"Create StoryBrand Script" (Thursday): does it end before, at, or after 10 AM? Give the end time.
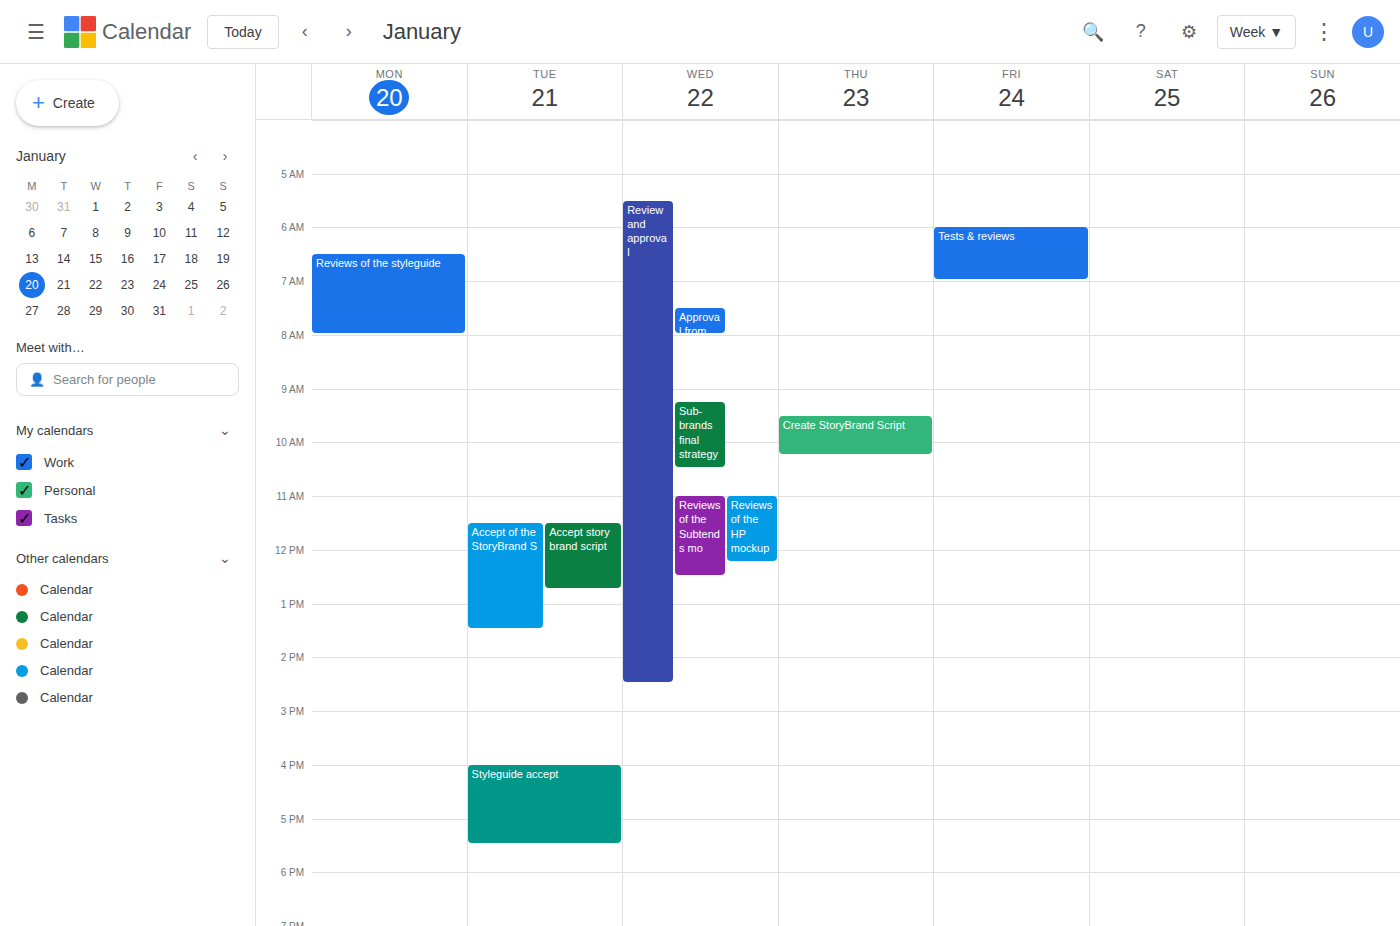
10:15 AM -- after 10 AM, 15 minutes below the 10 AM line.